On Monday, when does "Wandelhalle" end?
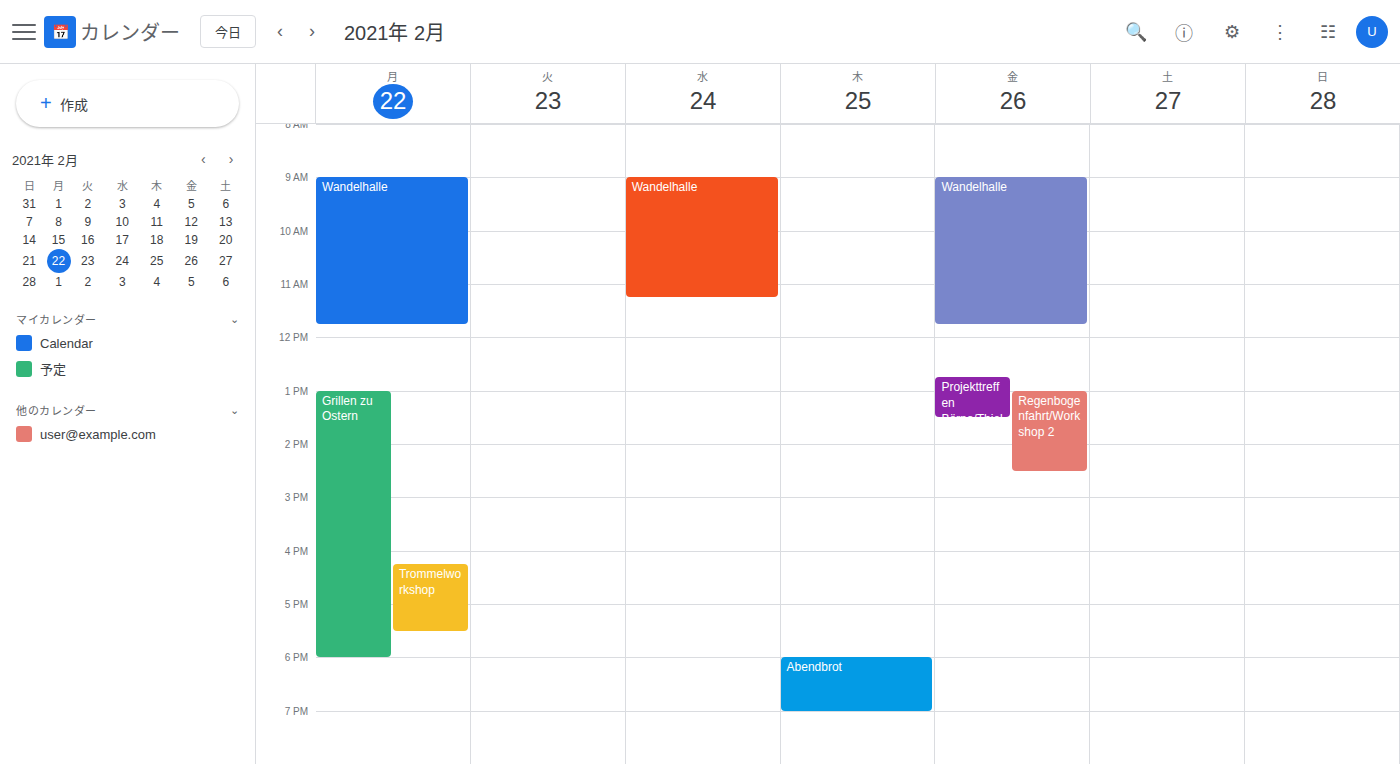
11:45 AM